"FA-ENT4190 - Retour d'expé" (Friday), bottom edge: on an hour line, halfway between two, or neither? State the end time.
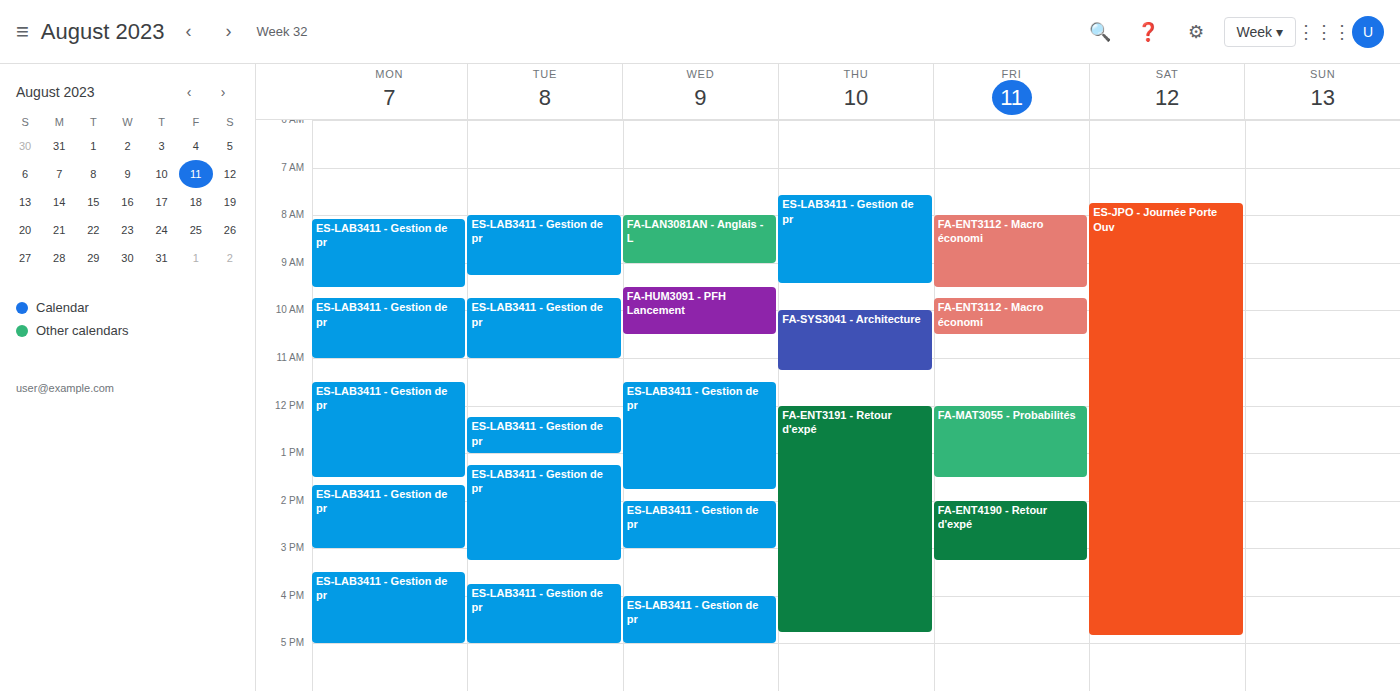
3:15 PM -- neither: a quarter of the way from the 3 PM line to the 4 PM line.